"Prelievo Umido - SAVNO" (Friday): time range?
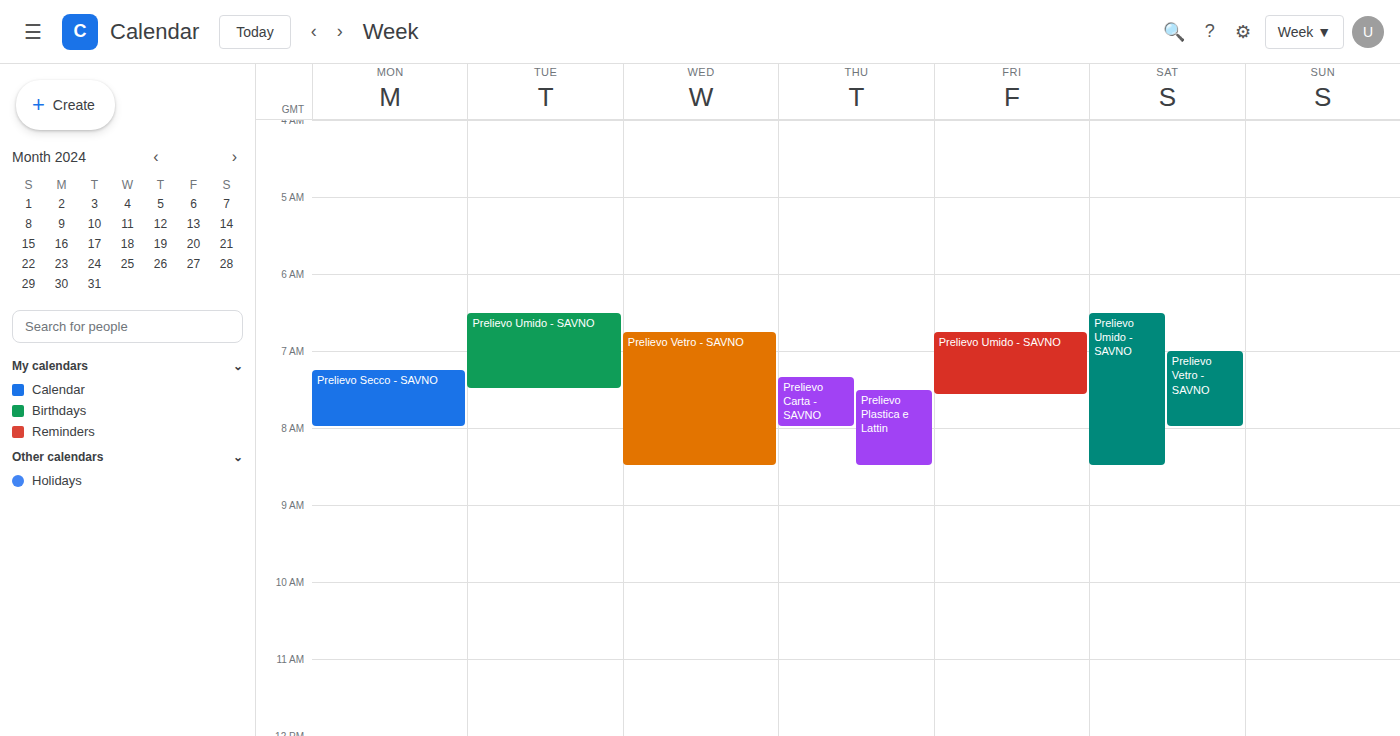
6:45 AM to 7:35 AM